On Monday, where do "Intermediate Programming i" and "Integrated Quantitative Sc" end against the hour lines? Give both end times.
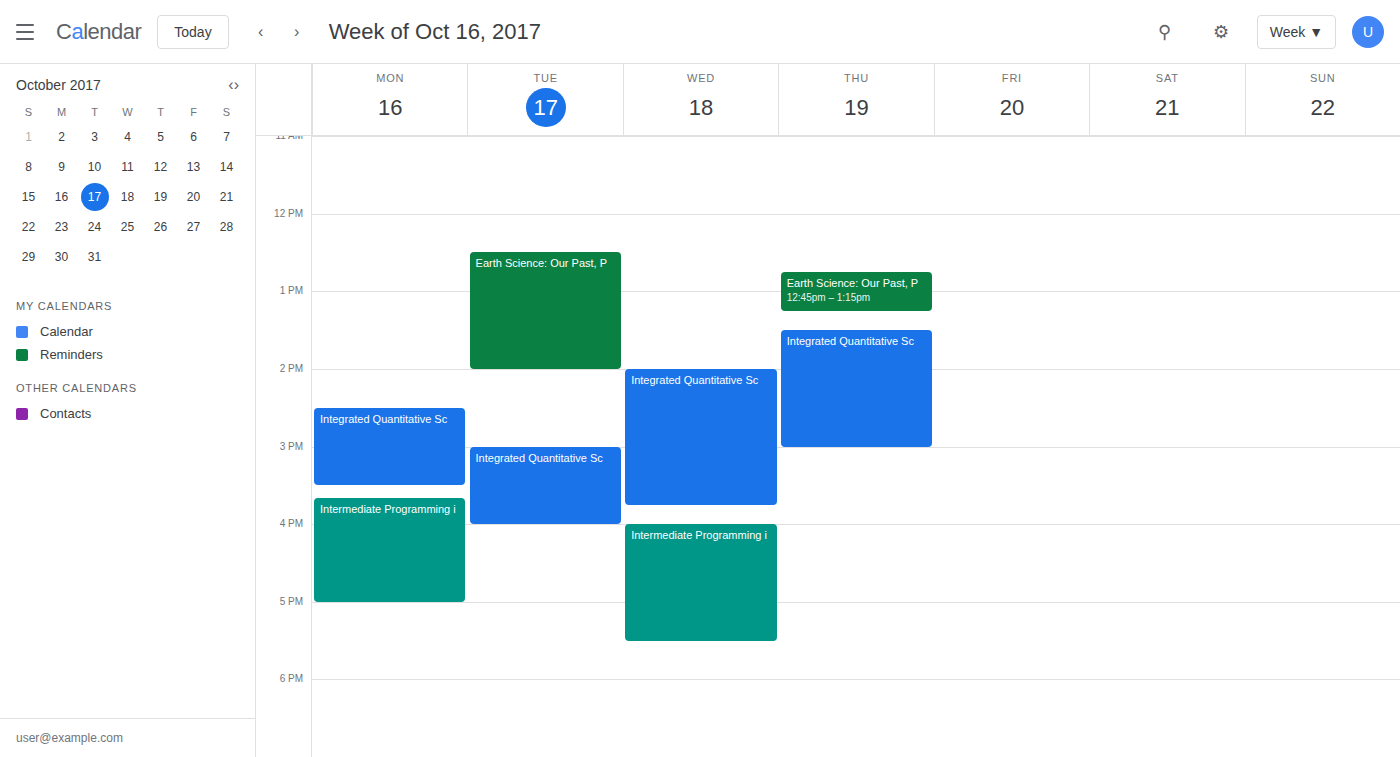
"Intermediate Programming i": 5:00 PM, exactly on the 5 PM line. "Integrated Quantitative Sc": 3:30 PM, halfway between the 3 PM and 4 PM lines.